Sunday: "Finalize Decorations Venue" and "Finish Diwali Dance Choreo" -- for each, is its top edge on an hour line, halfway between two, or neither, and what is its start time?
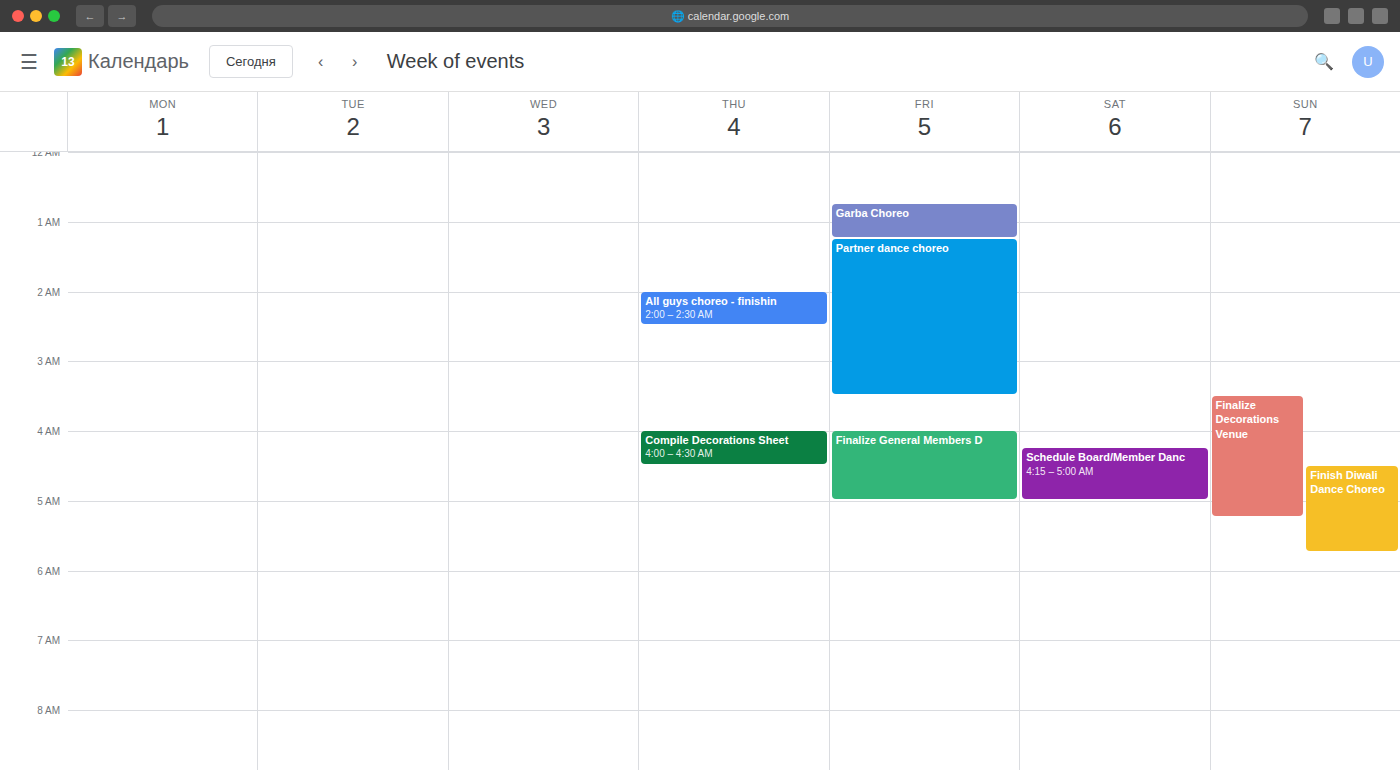
"Finalize Decorations Venue": 3:30 AM, halfway between the 3 AM and 4 AM lines. "Finish Diwali Dance Choreo": 4:30 AM, halfway between the 4 AM and 5 AM lines.